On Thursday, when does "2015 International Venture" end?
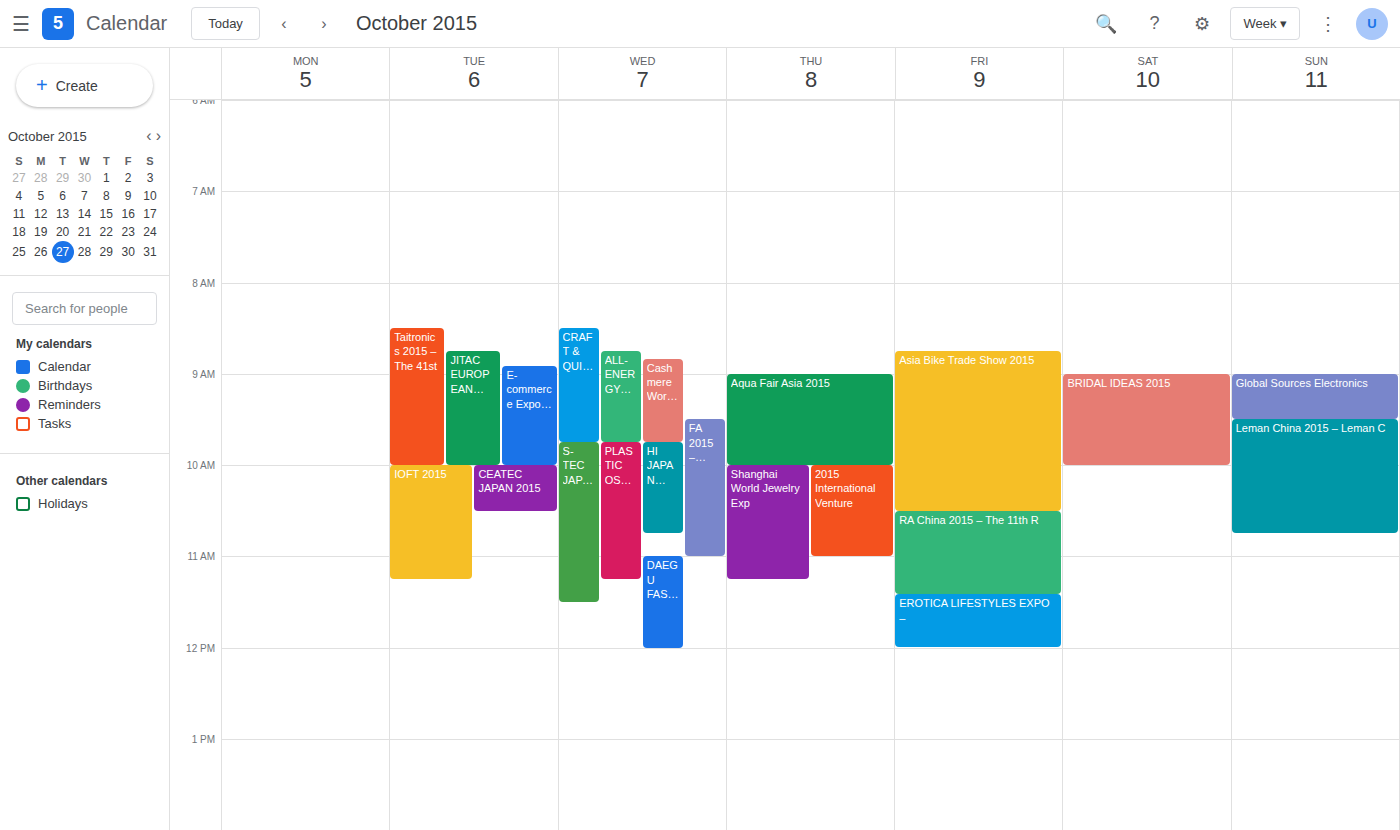
11:00 AM